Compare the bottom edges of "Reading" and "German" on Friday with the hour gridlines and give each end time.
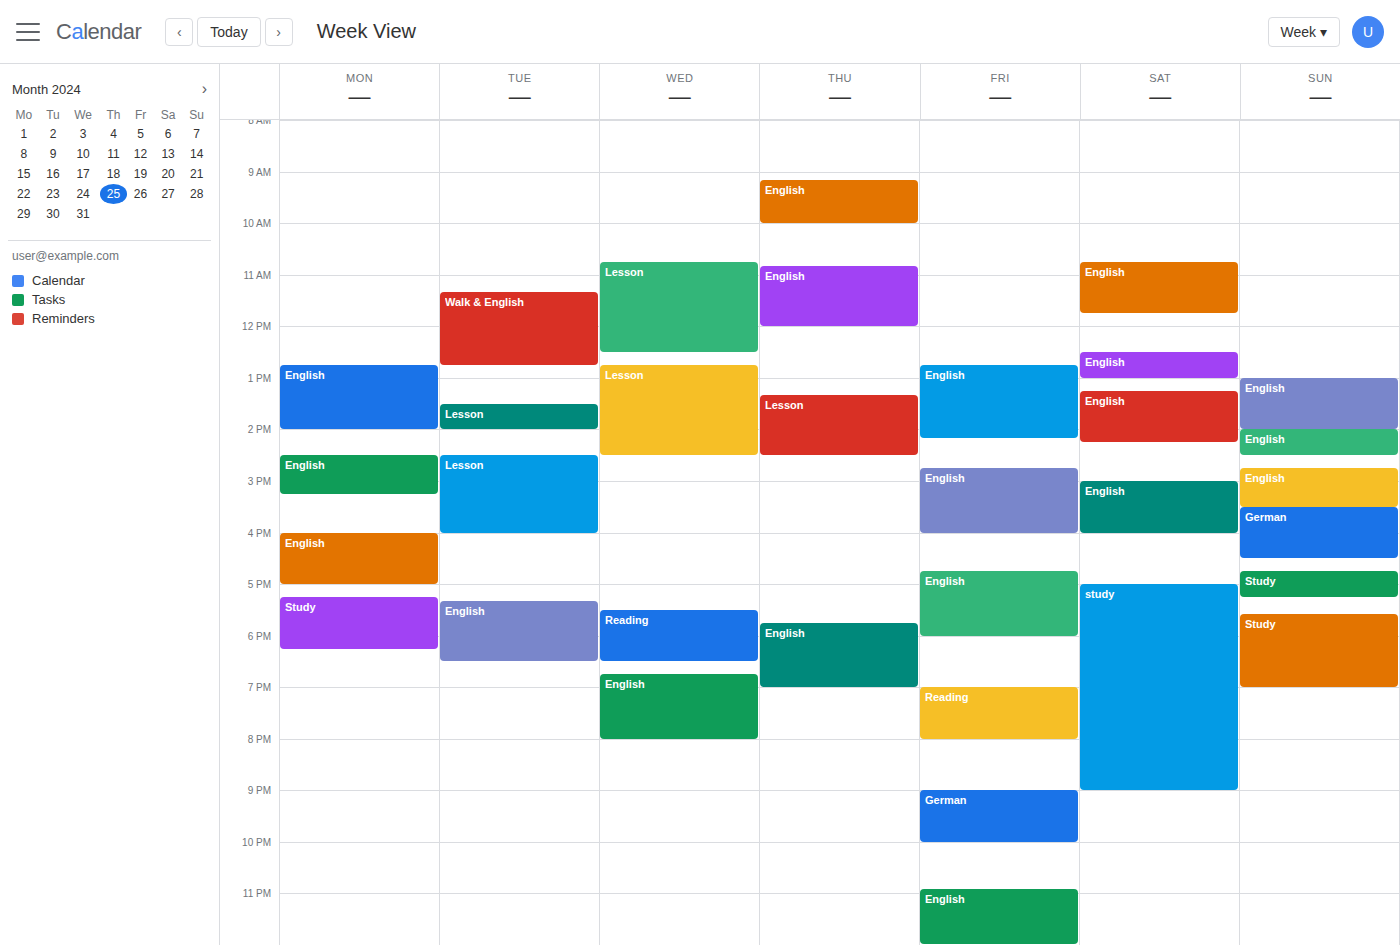
"Reading": 8:00 PM, exactly on the 8 PM line. "German": 10:00 PM, exactly on the 10 PM line.